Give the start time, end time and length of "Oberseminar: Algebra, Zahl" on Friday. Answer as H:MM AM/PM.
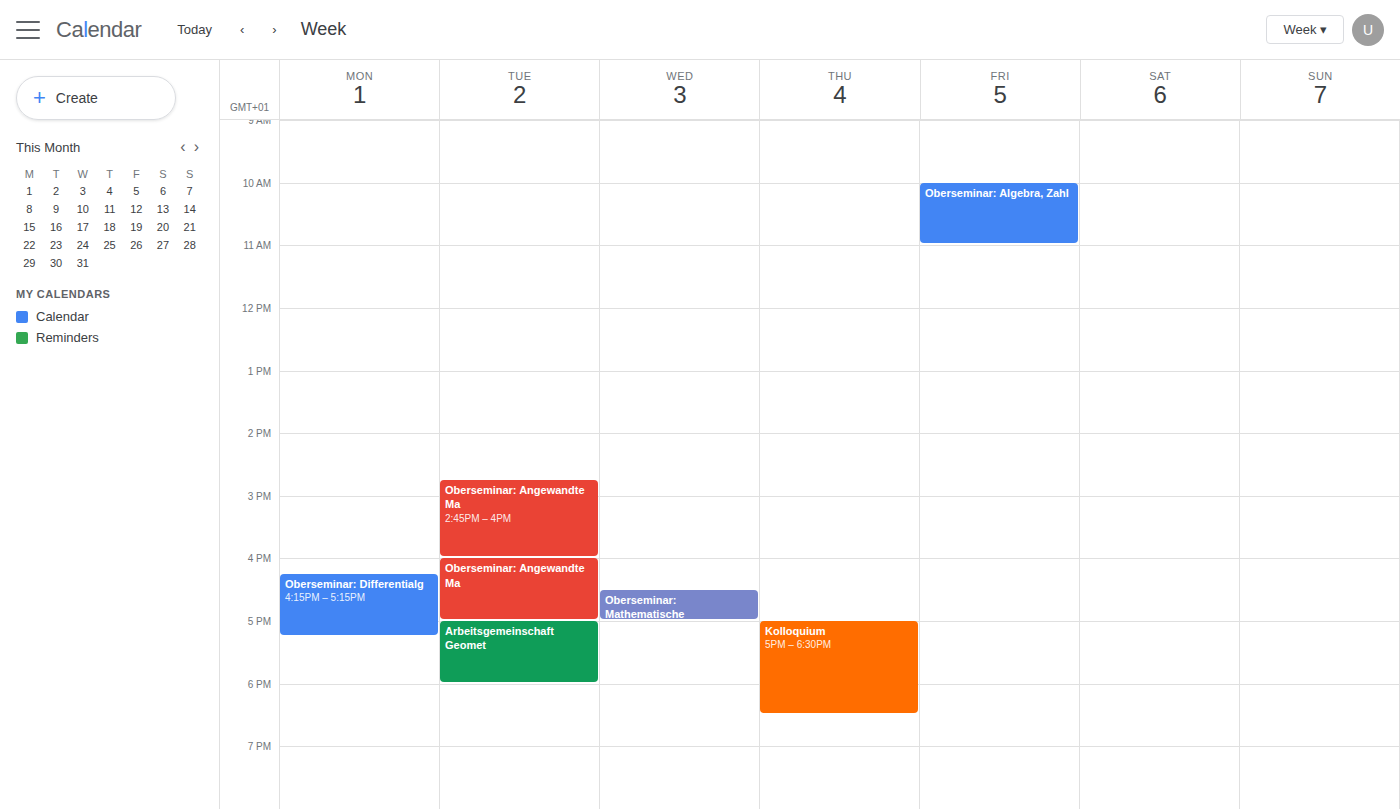
10:00 AM to 11:00 AM, 1 hour